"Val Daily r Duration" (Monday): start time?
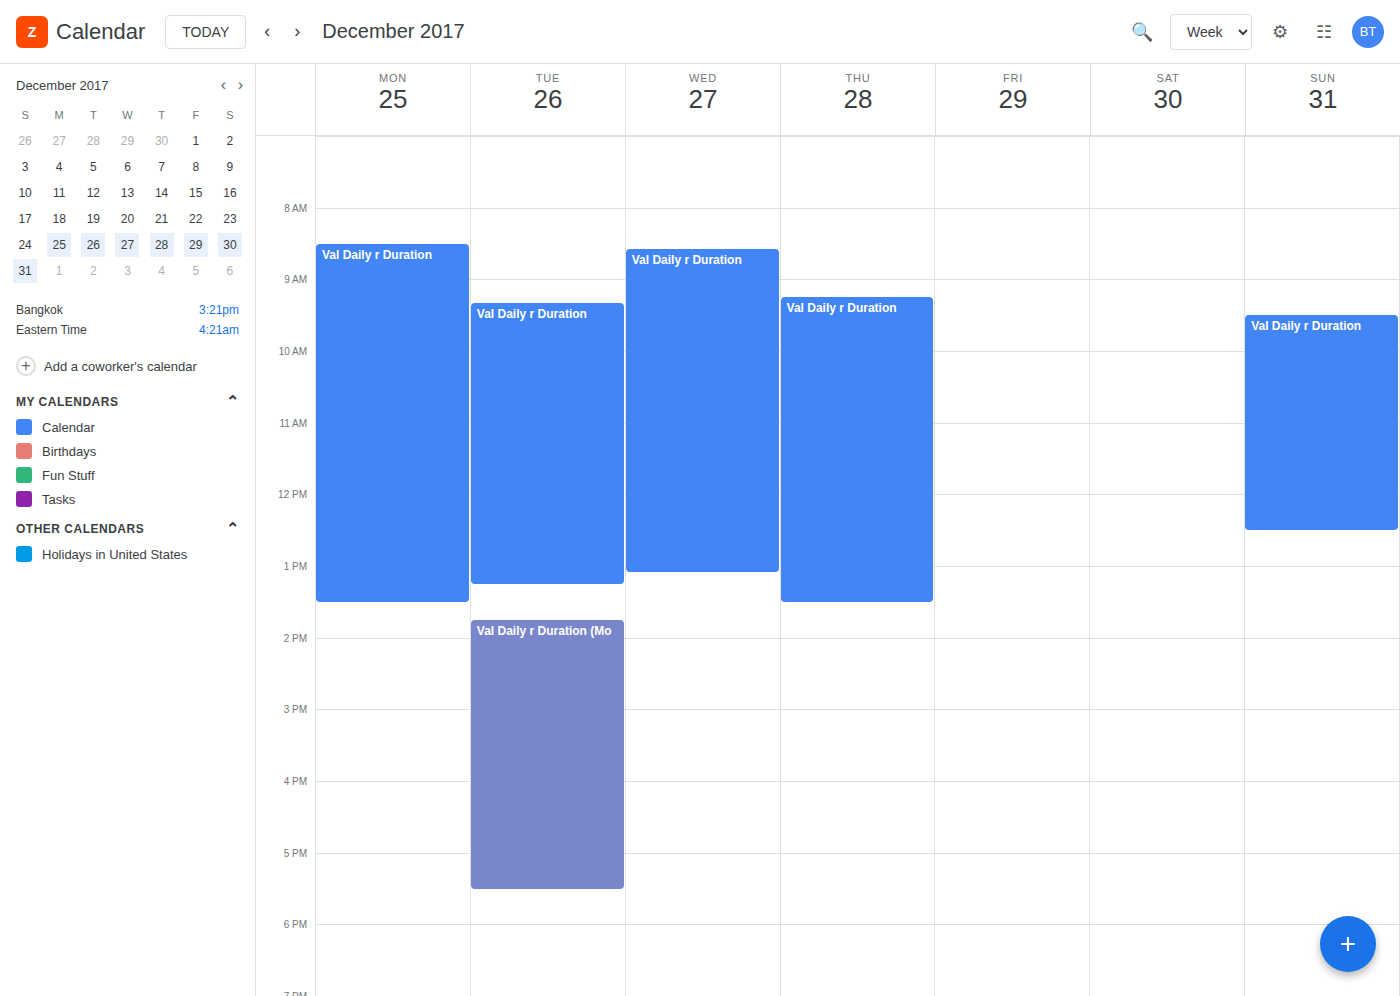
8:30 AM